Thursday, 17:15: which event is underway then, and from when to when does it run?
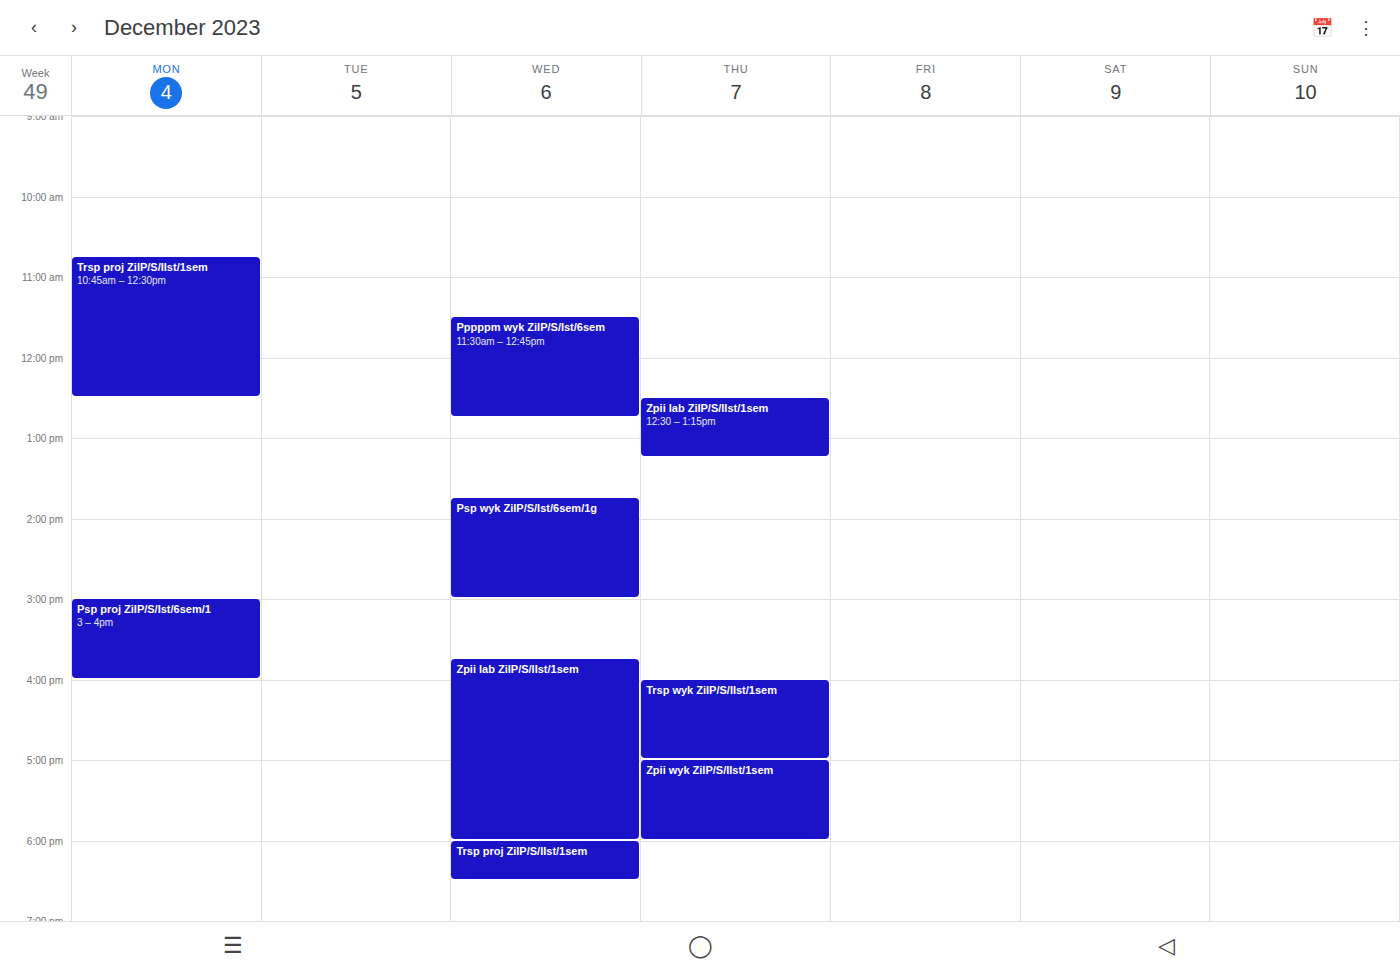
"Zpii wyk ZiIP/S/IIst/1sem", 17:00 to 18:00